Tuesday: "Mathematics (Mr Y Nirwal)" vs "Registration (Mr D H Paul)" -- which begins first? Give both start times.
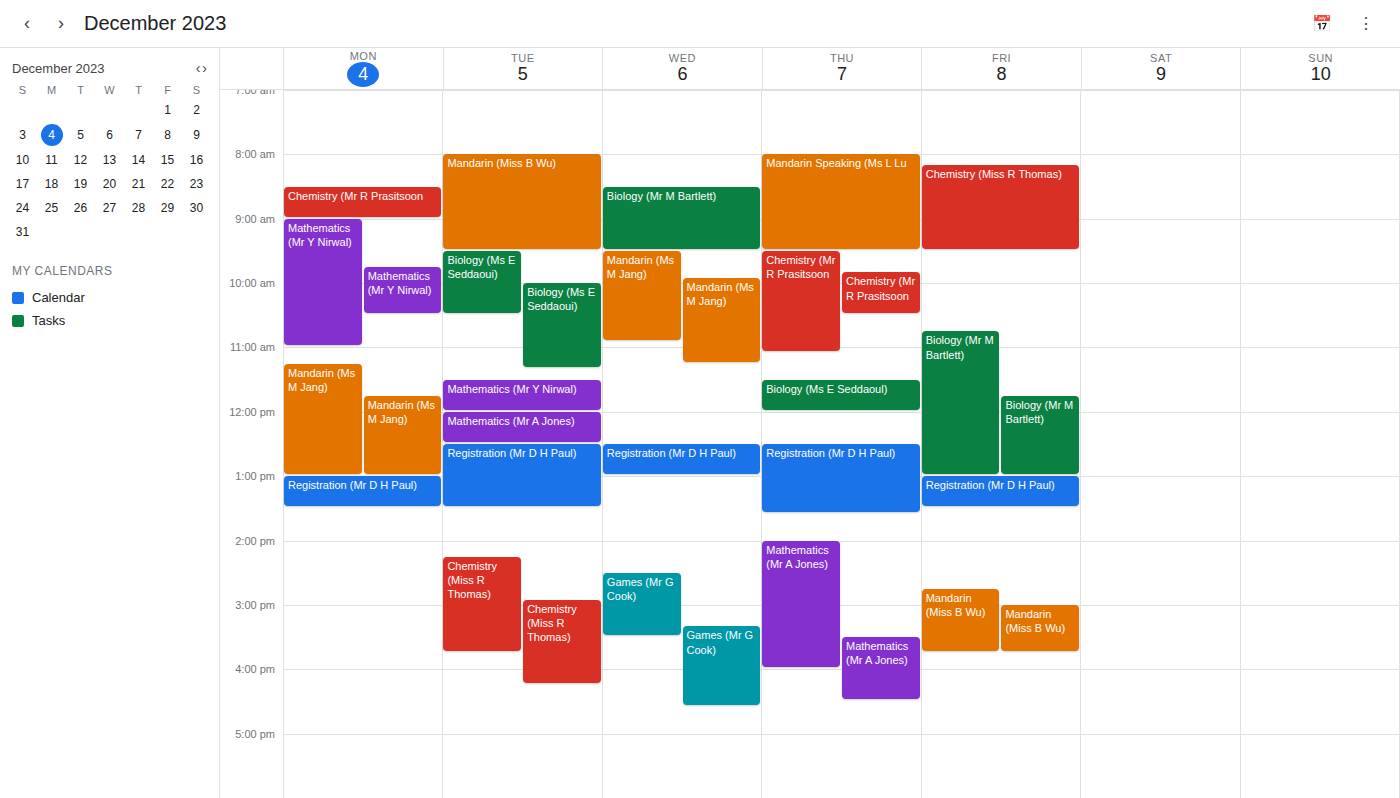
"Mathematics (Mr Y Nirwal)" 11:30 AM; "Registration (Mr D H Paul)" 12:30 PM.